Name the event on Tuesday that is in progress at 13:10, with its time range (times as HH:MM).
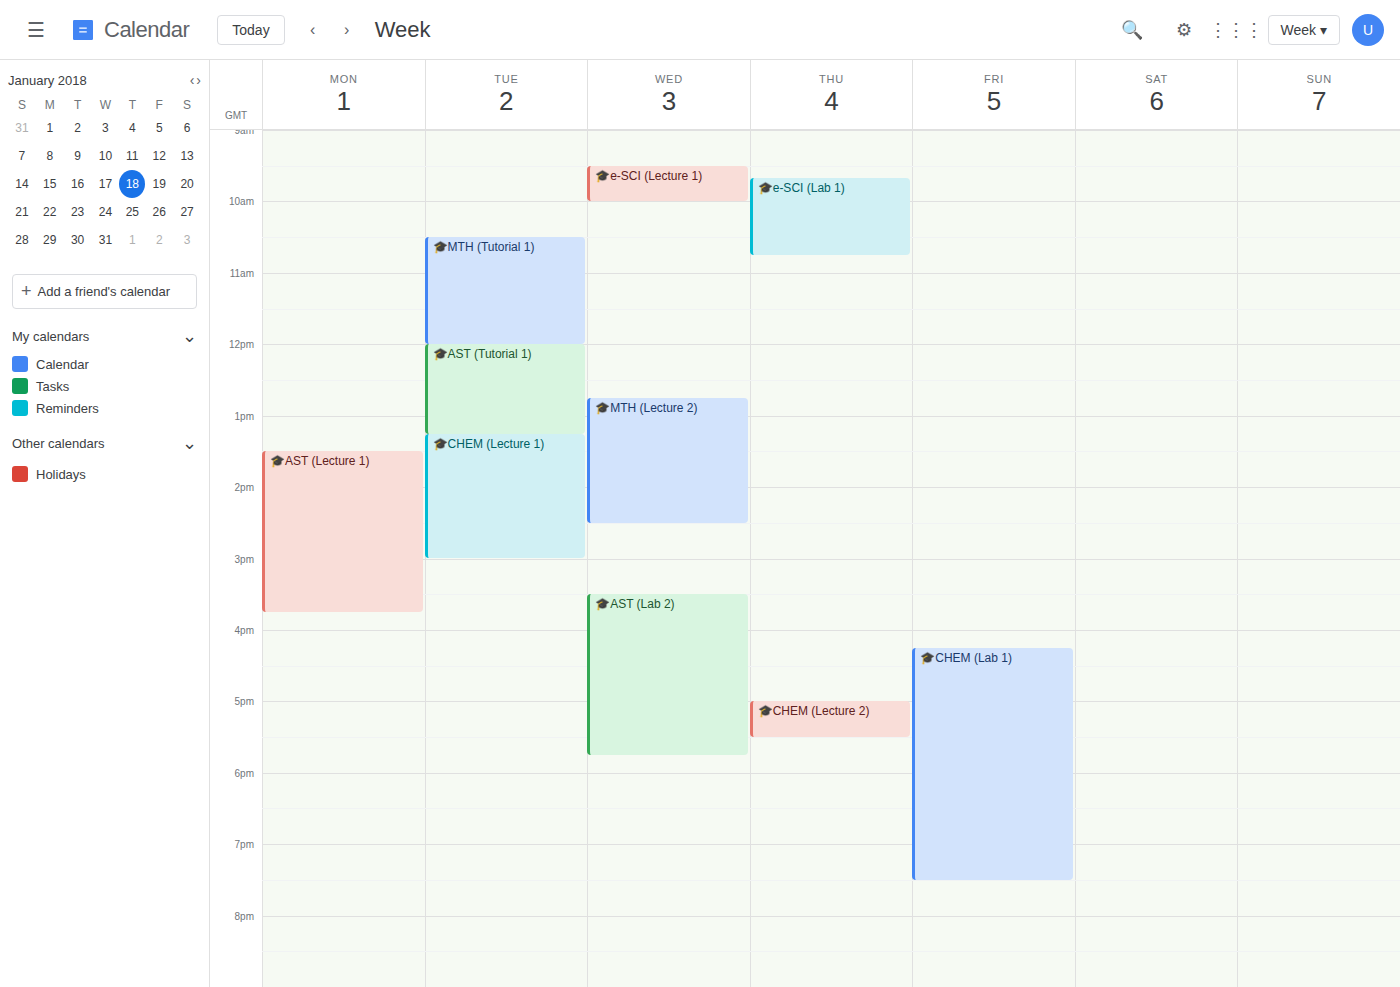
"🎓AST (Tutorial 1)", 12:00 to 13:15